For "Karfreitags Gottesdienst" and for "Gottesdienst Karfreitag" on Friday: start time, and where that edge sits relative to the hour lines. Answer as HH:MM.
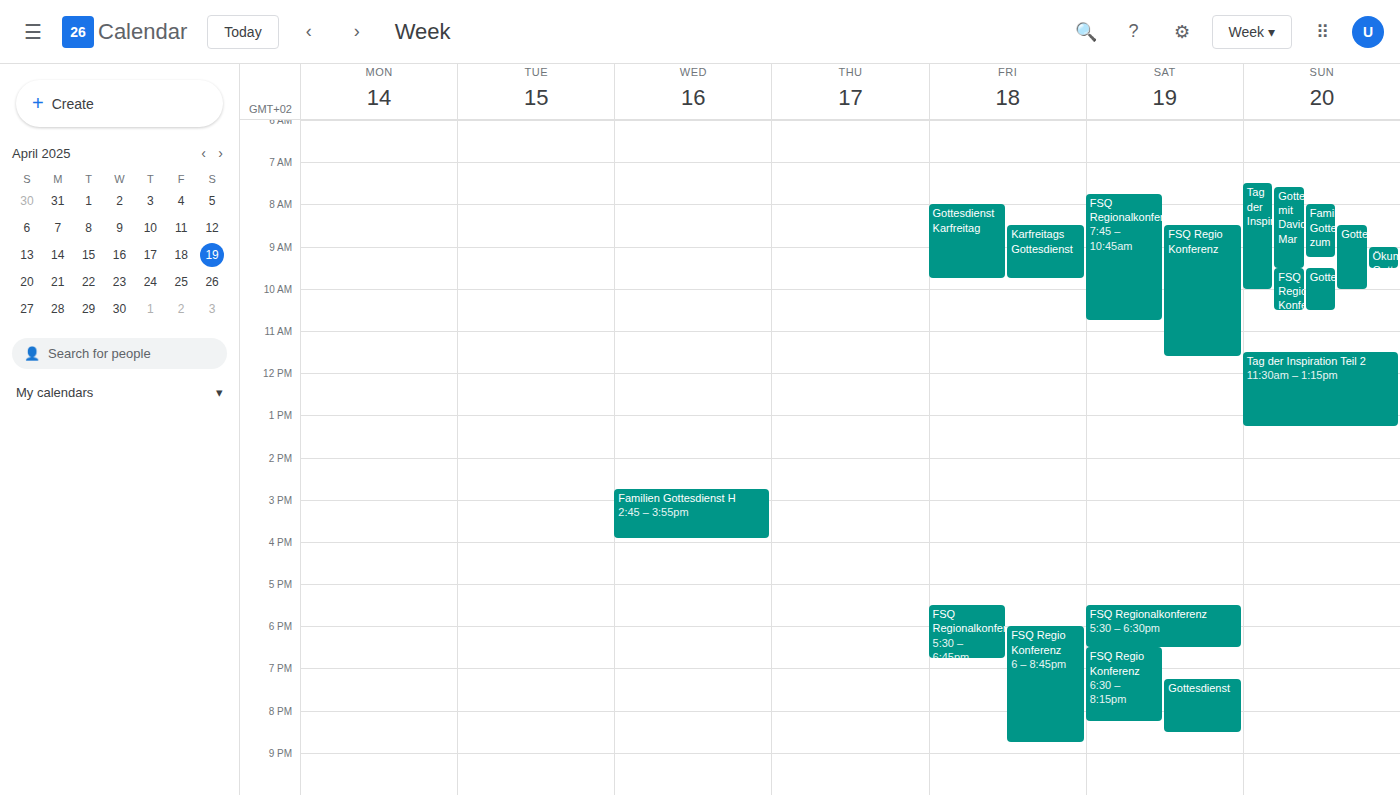
"Karfreitags Gottesdienst": 08:30, halfway between the 08:00 and 09:00 lines. "Gottesdienst Karfreitag": 08:00, exactly on the 08:00 line.